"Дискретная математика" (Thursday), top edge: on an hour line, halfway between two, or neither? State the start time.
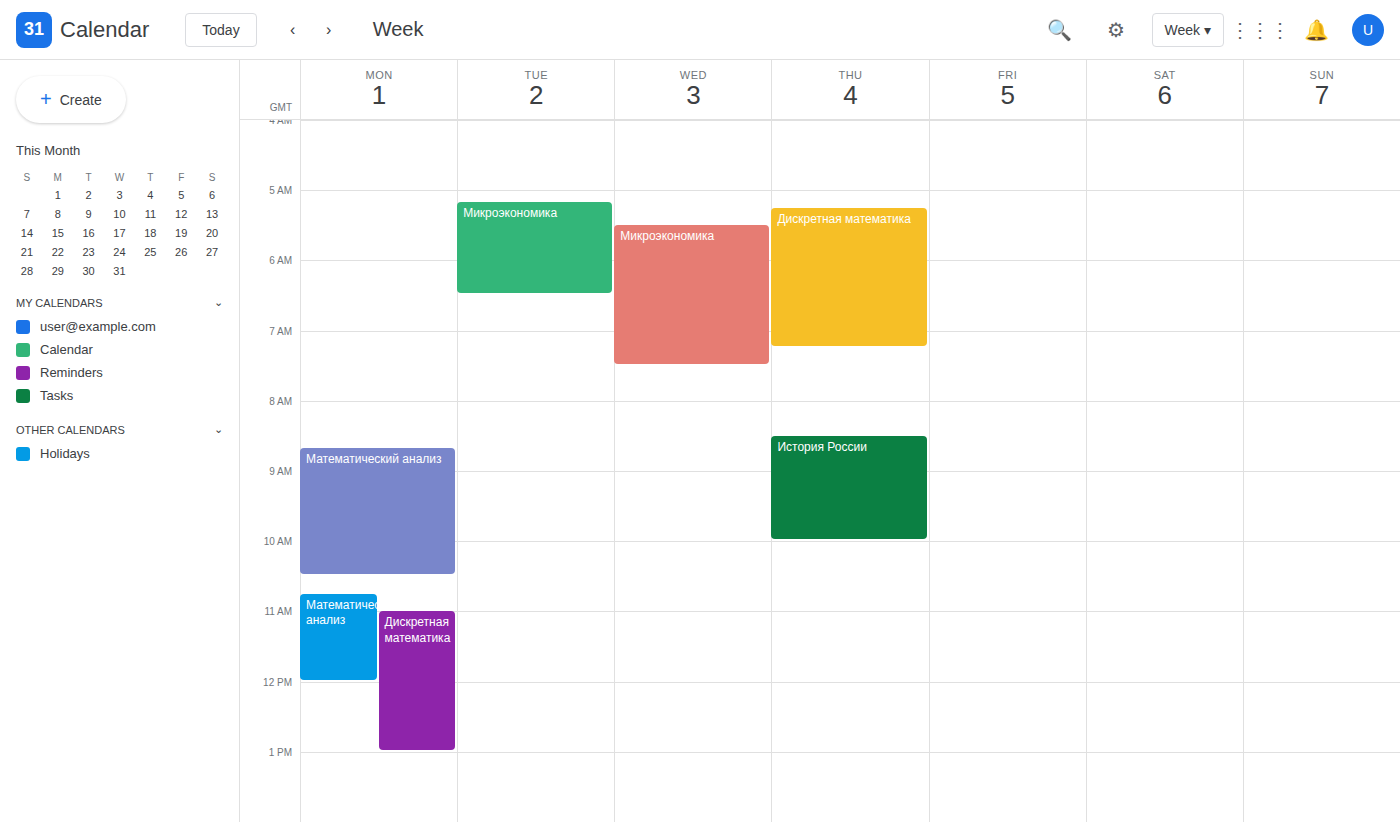
5:15 AM -- neither: a quarter of the way from the 5 AM line to the 6 AM line.